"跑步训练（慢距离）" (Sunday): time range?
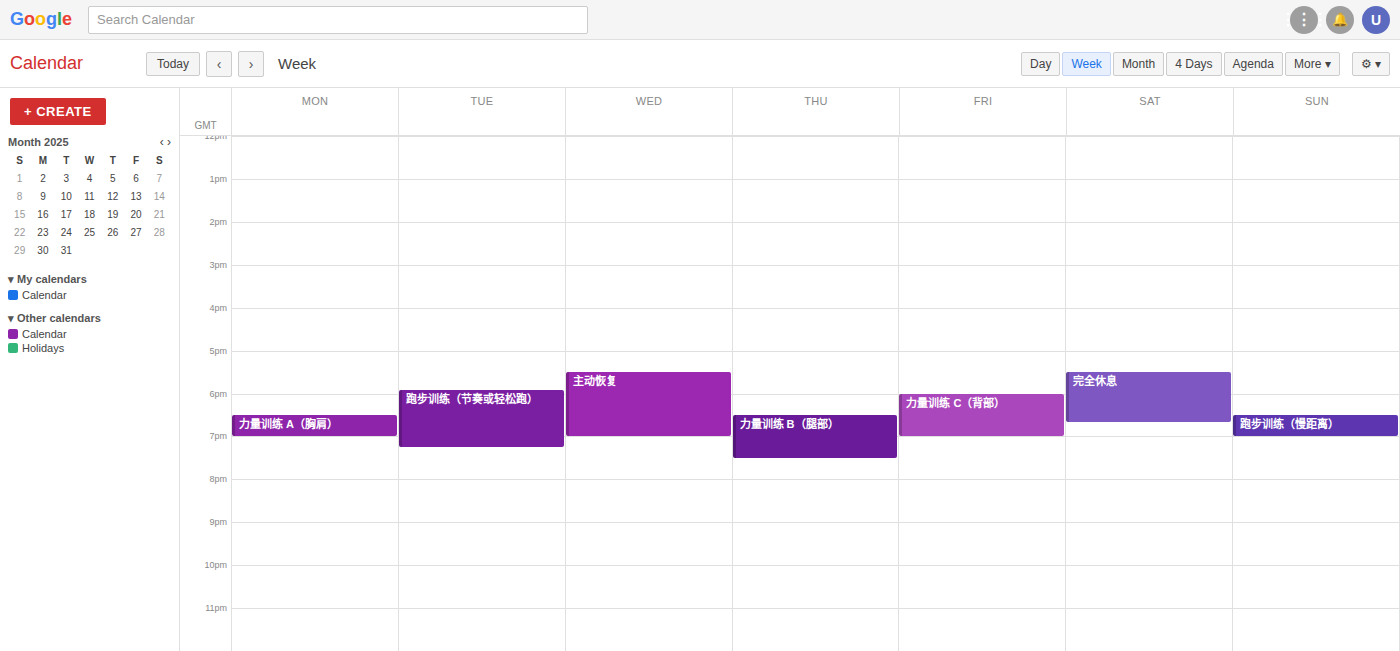
6:30 PM to 7:00 PM